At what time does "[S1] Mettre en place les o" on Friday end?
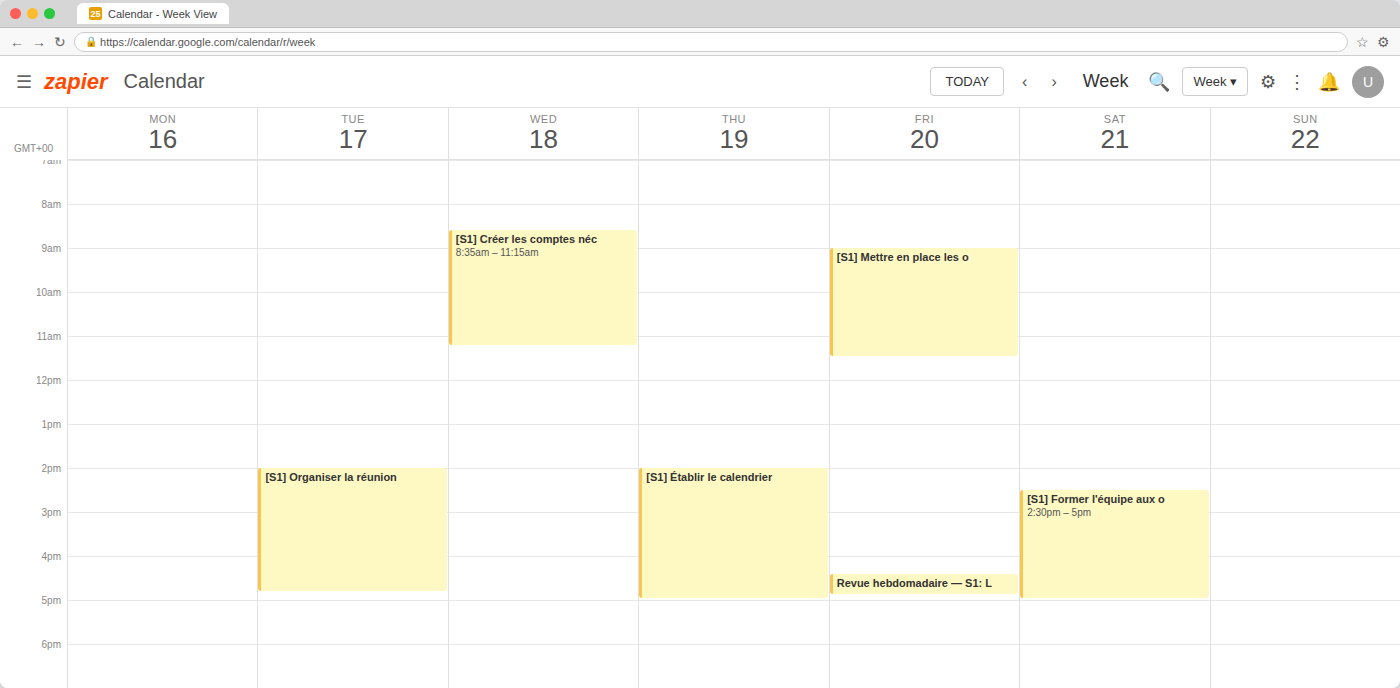
11:30 AM